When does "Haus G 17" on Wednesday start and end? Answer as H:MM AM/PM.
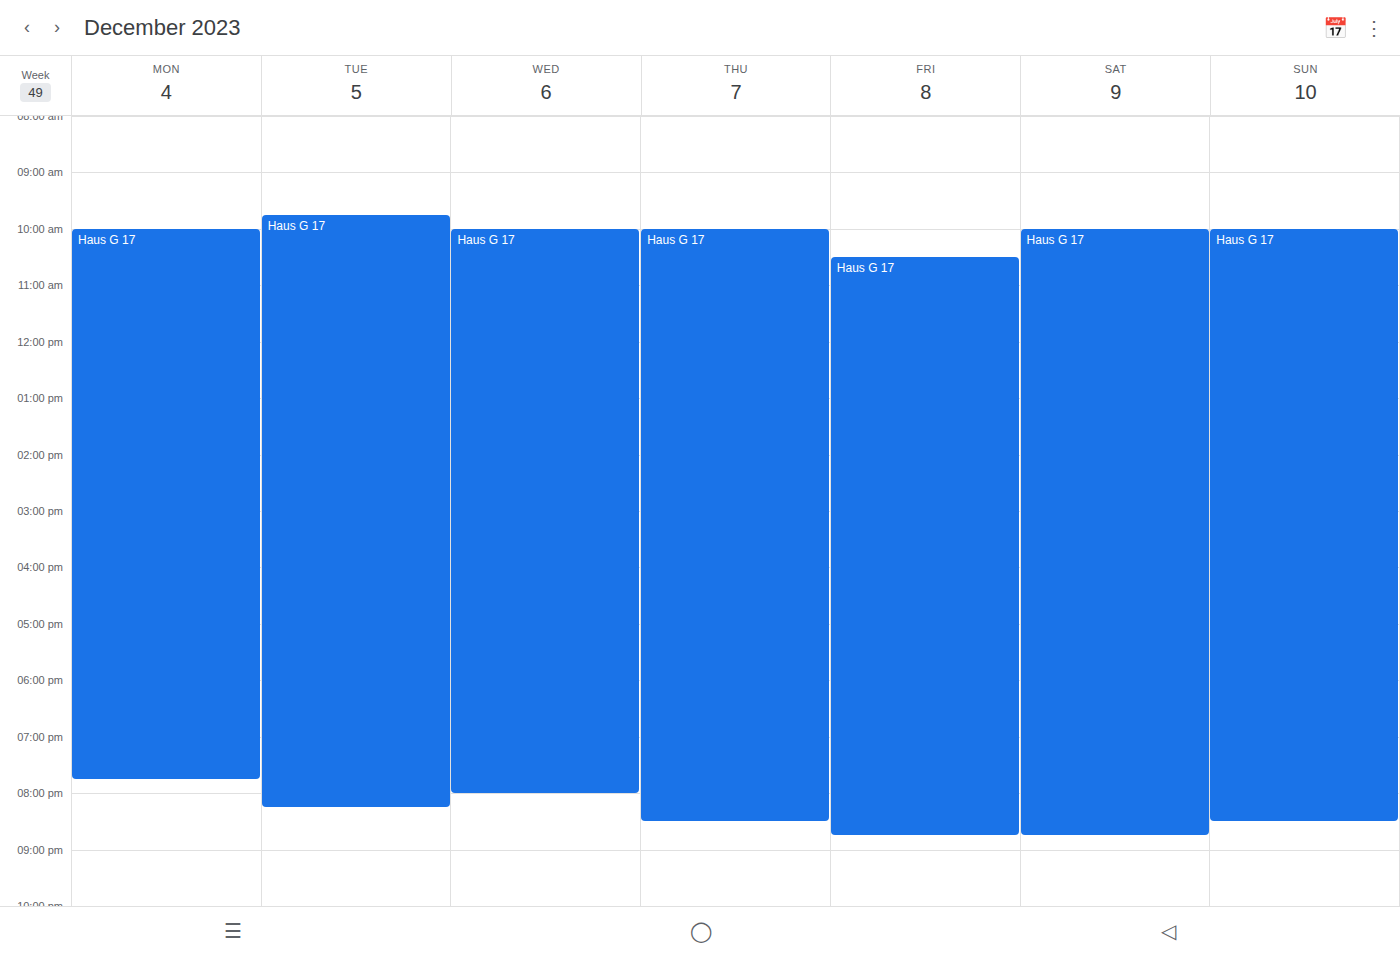
10:00 AM to 8:00 PM